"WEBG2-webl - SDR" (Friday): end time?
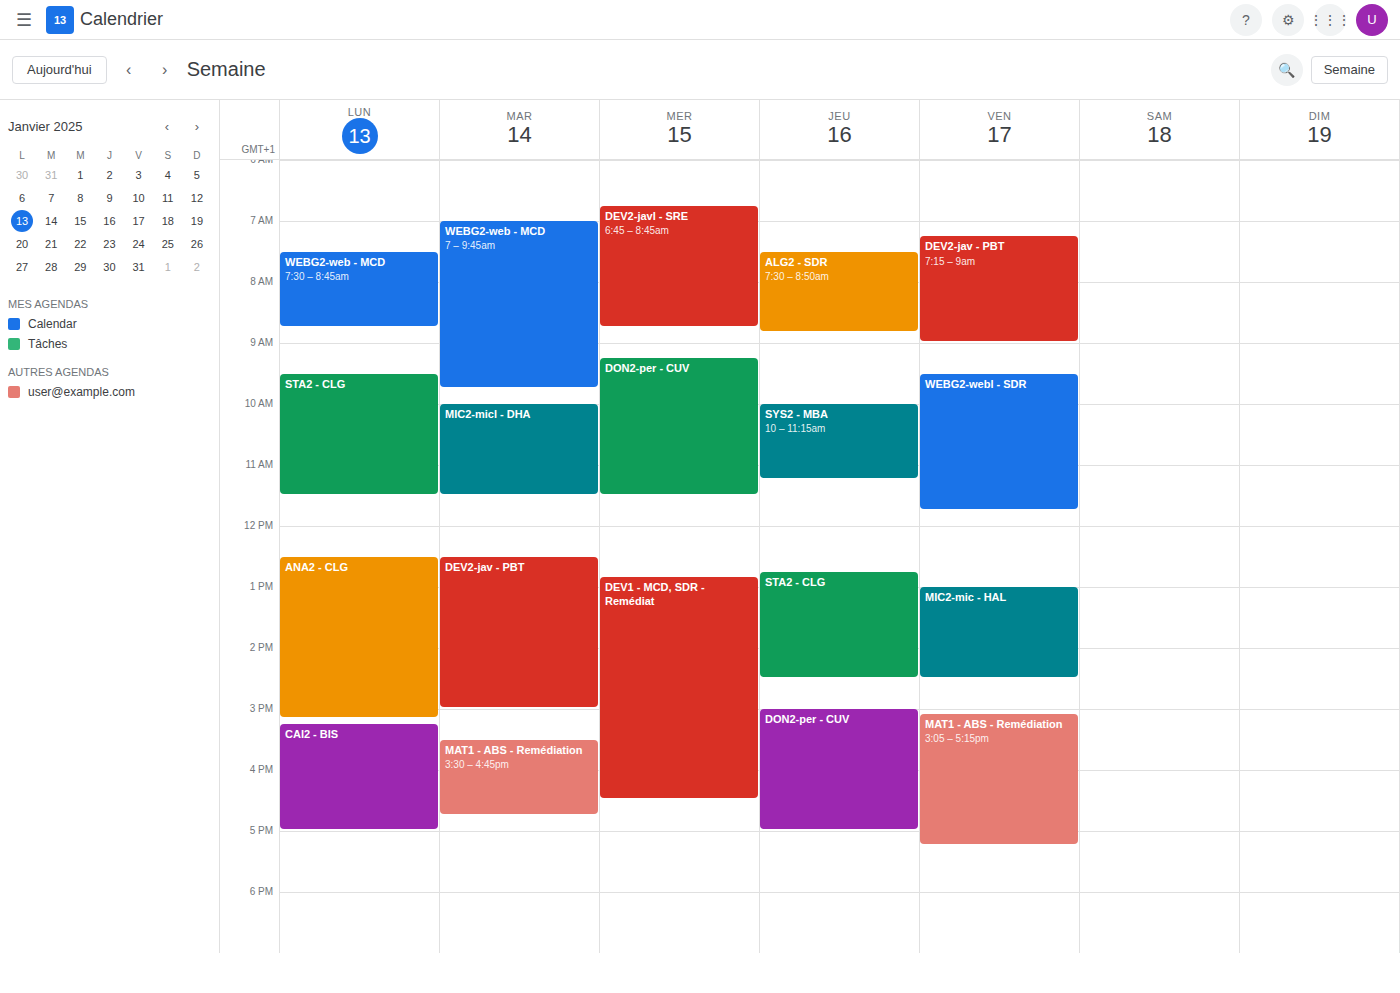
11:45 AM